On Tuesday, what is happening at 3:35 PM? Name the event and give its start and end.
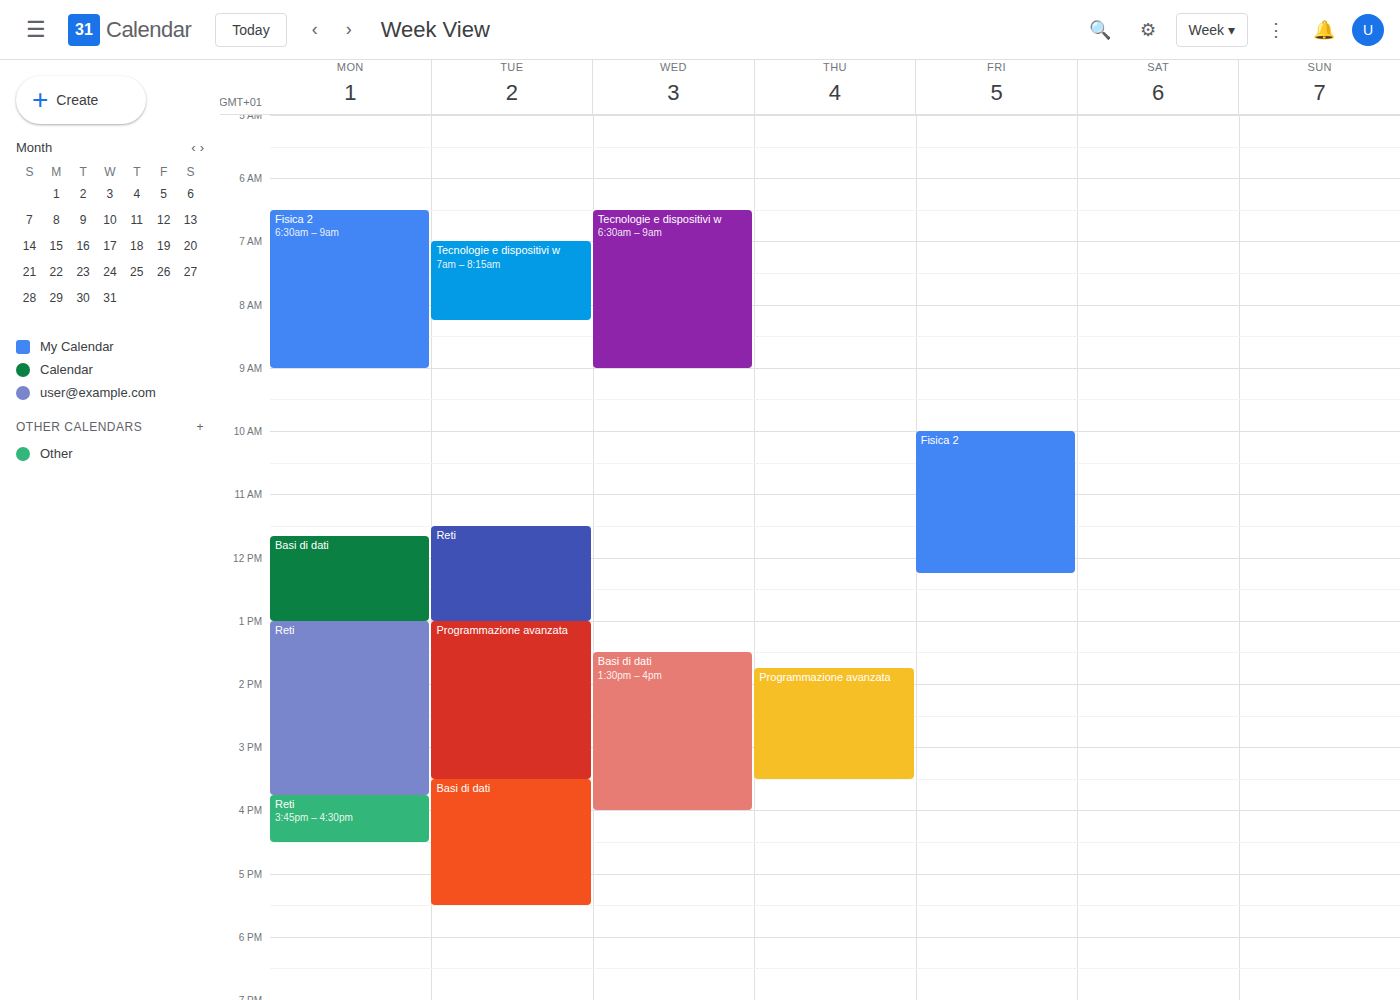
"Basi di dati", 3:30 PM to 5:30 PM